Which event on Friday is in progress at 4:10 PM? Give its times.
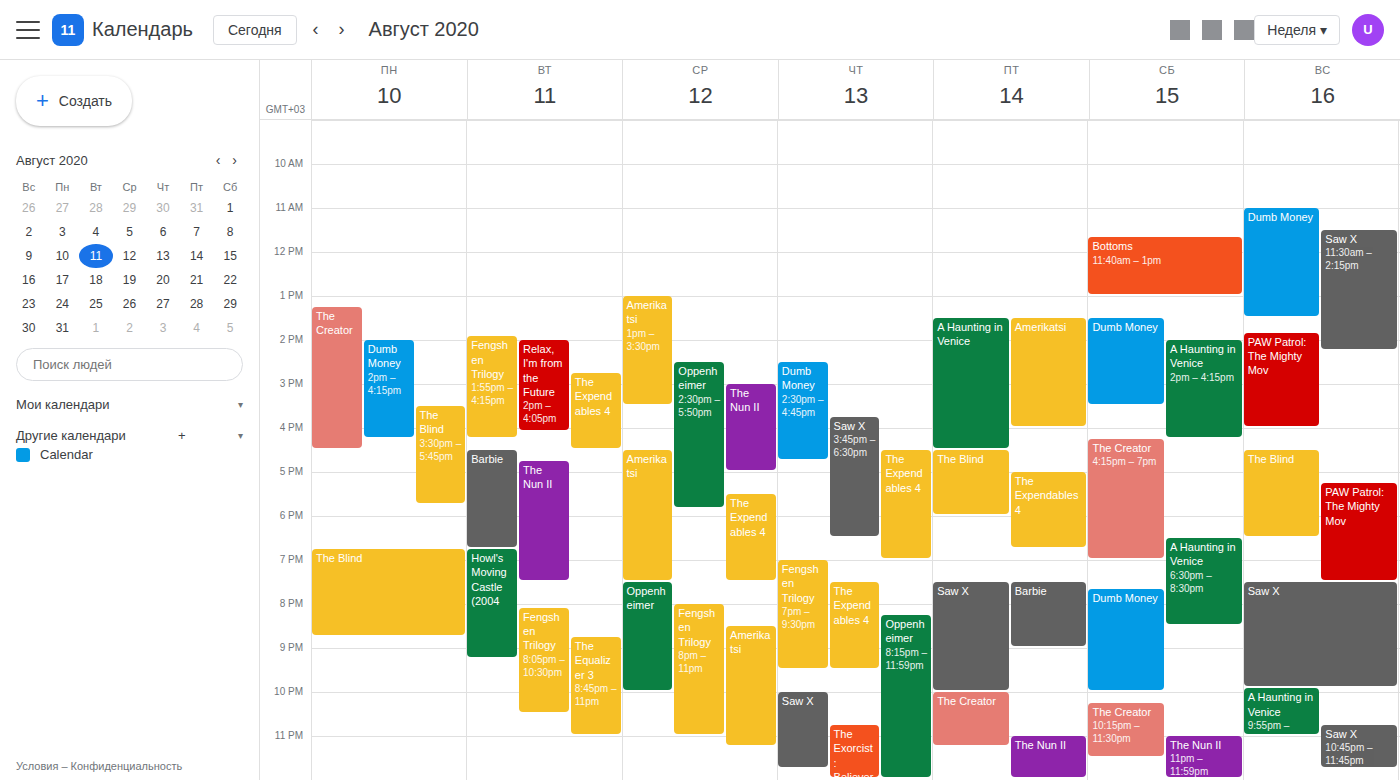
"A Haunting in Venice", 1:30 PM to 4:30 PM